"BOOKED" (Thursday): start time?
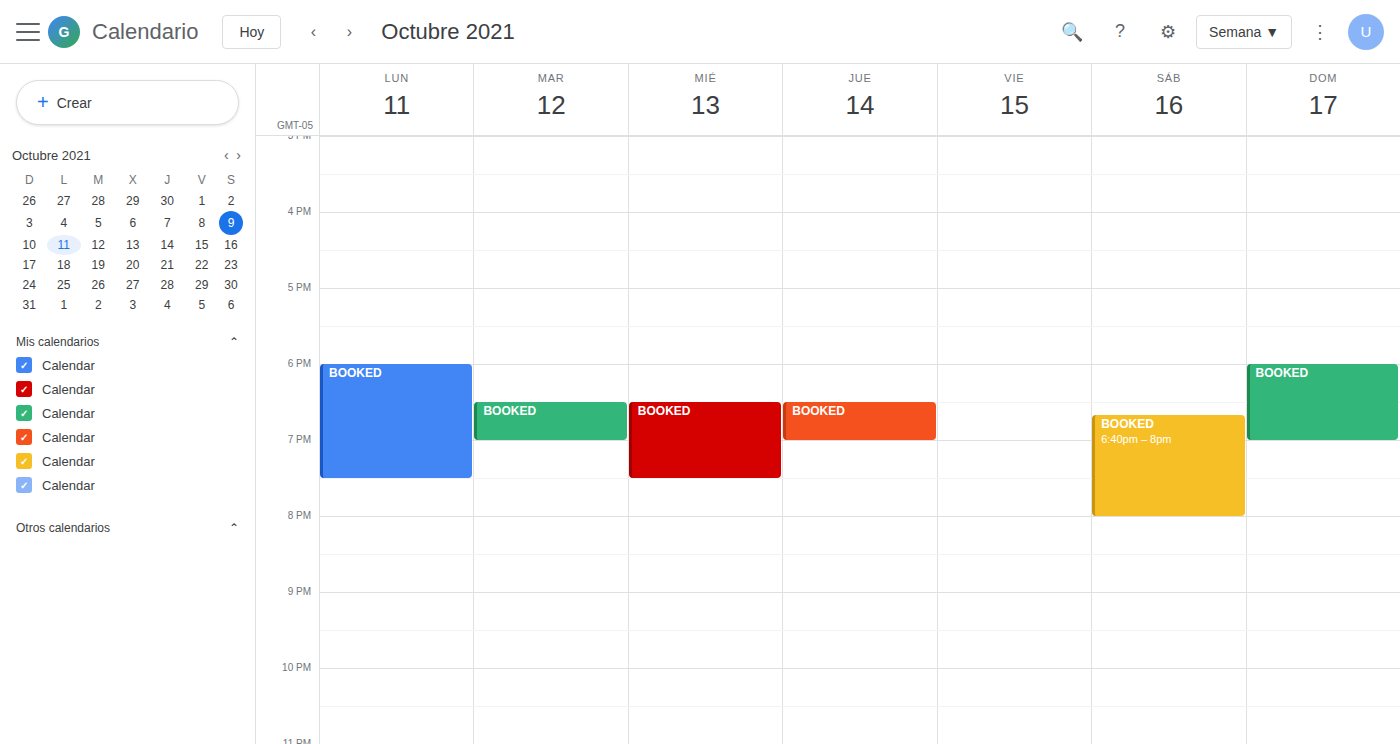
18:30